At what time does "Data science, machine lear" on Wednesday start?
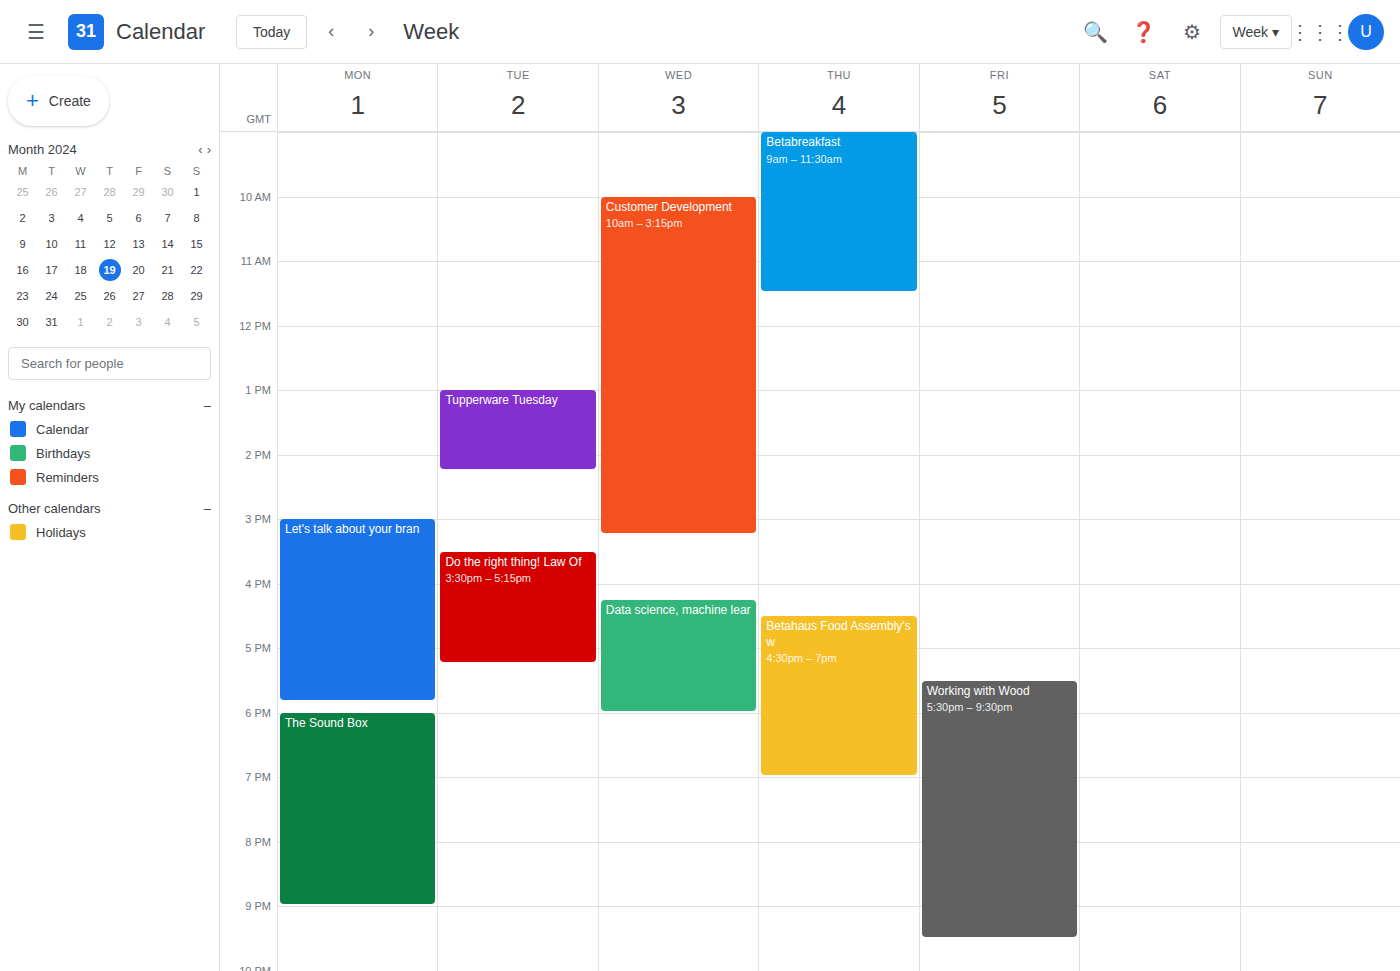
4:15 PM